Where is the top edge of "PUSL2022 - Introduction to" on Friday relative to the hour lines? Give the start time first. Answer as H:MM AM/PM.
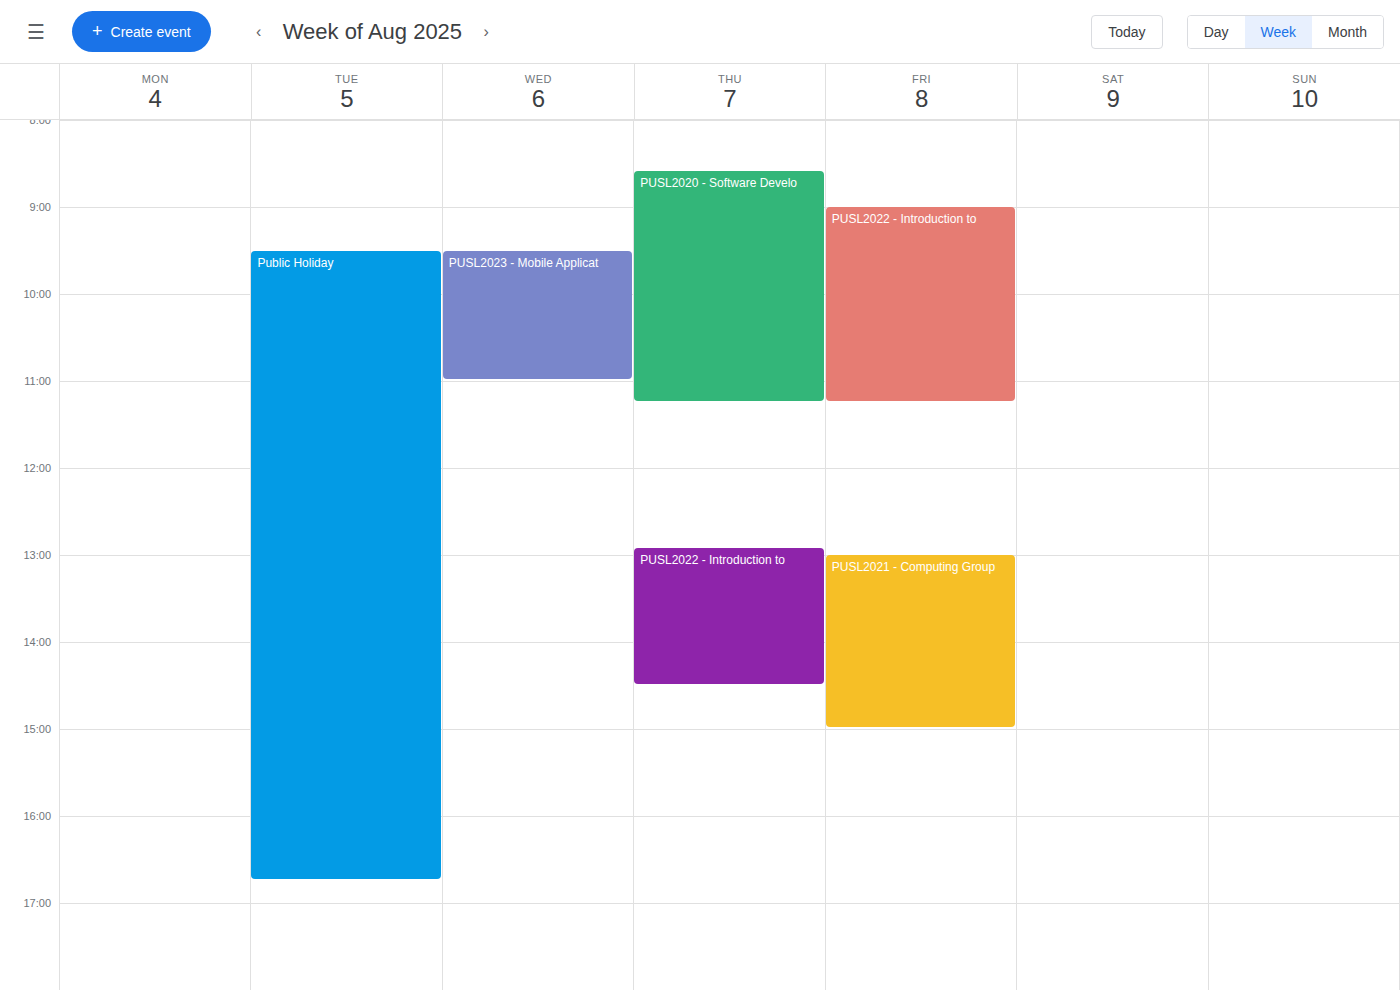
9:00 AM -- exactly on the 9 AM line.